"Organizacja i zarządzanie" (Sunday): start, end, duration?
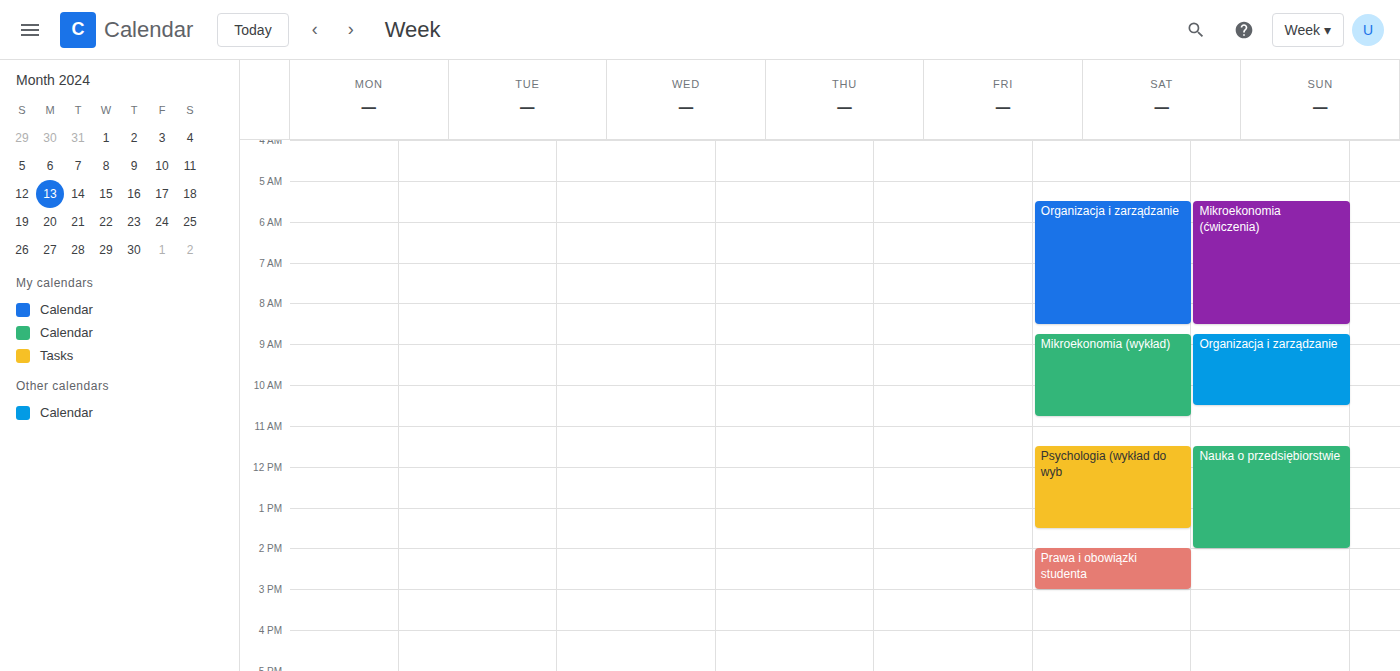
8:45 AM to 10:30 AM, 1 hour 45 minutes